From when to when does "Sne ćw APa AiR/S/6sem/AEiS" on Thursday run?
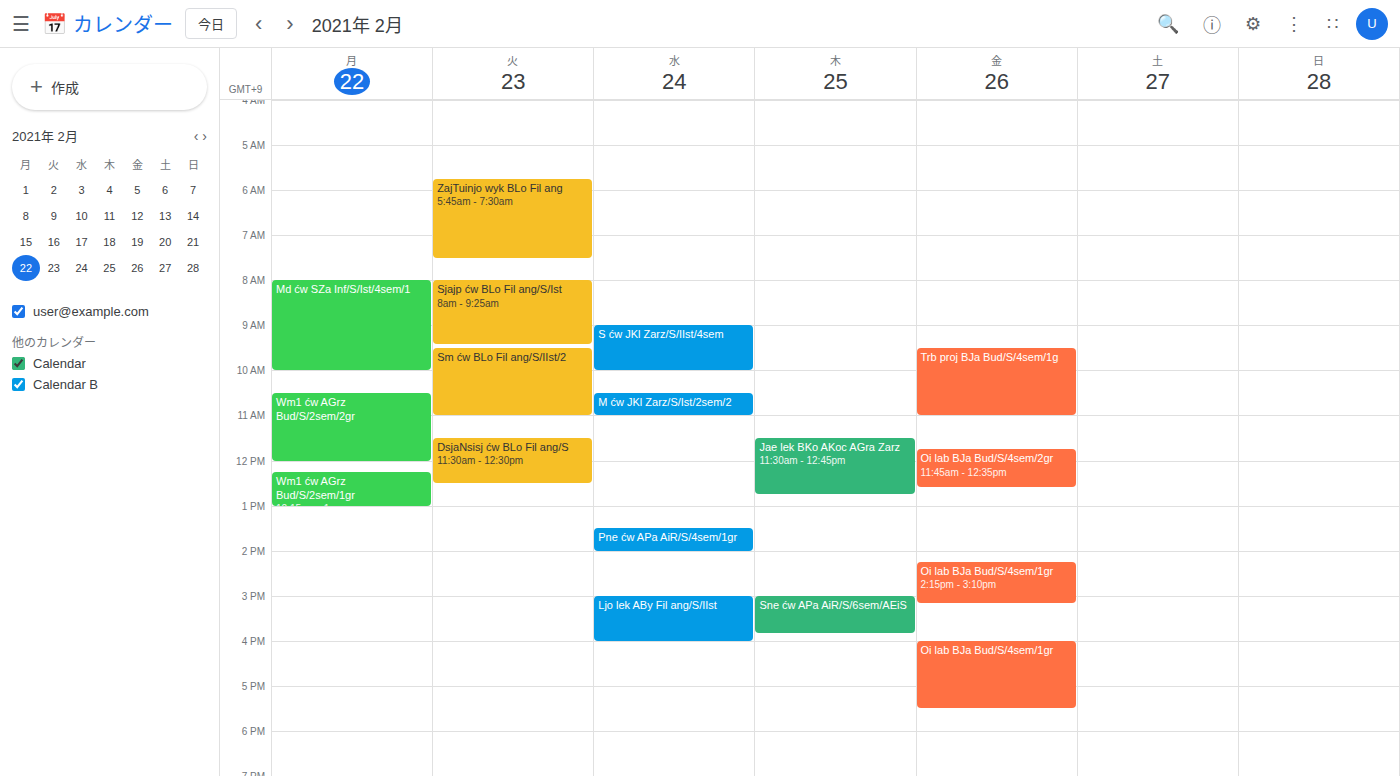
3:00 PM to 3:50 PM